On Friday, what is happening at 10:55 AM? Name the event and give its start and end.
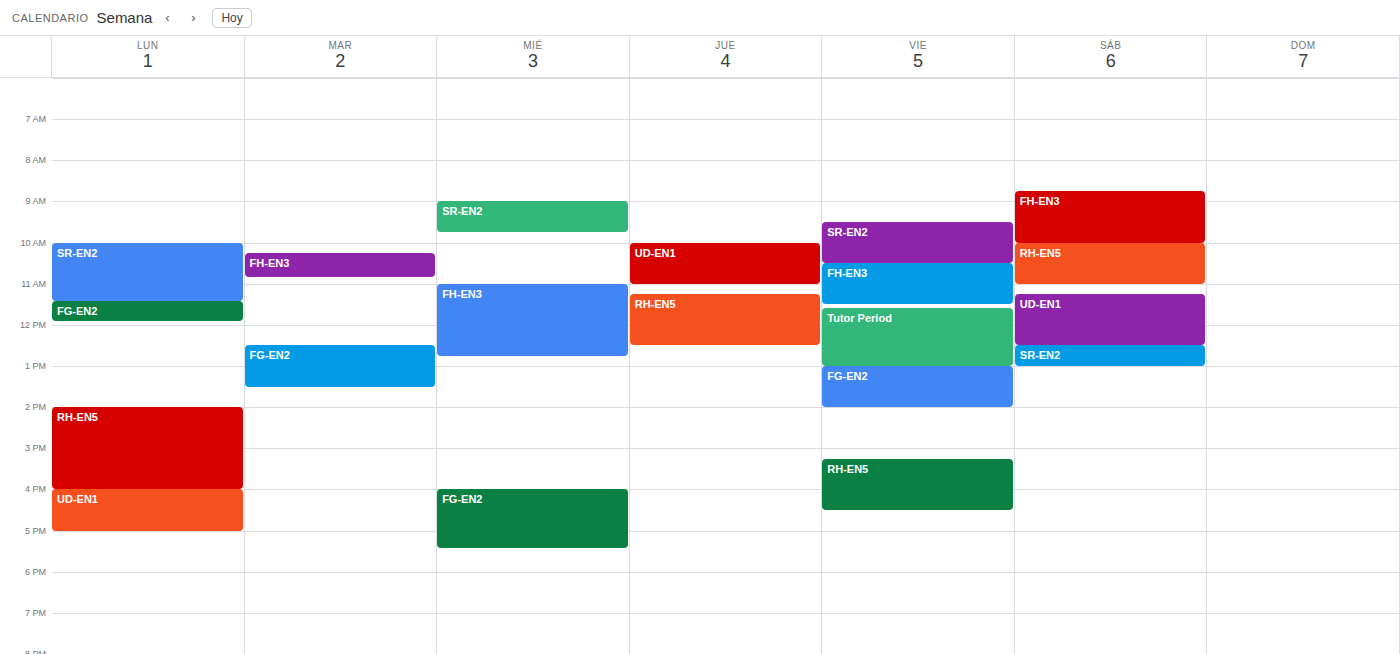
"FH-EN3", 10:30 AM to 11:30 AM